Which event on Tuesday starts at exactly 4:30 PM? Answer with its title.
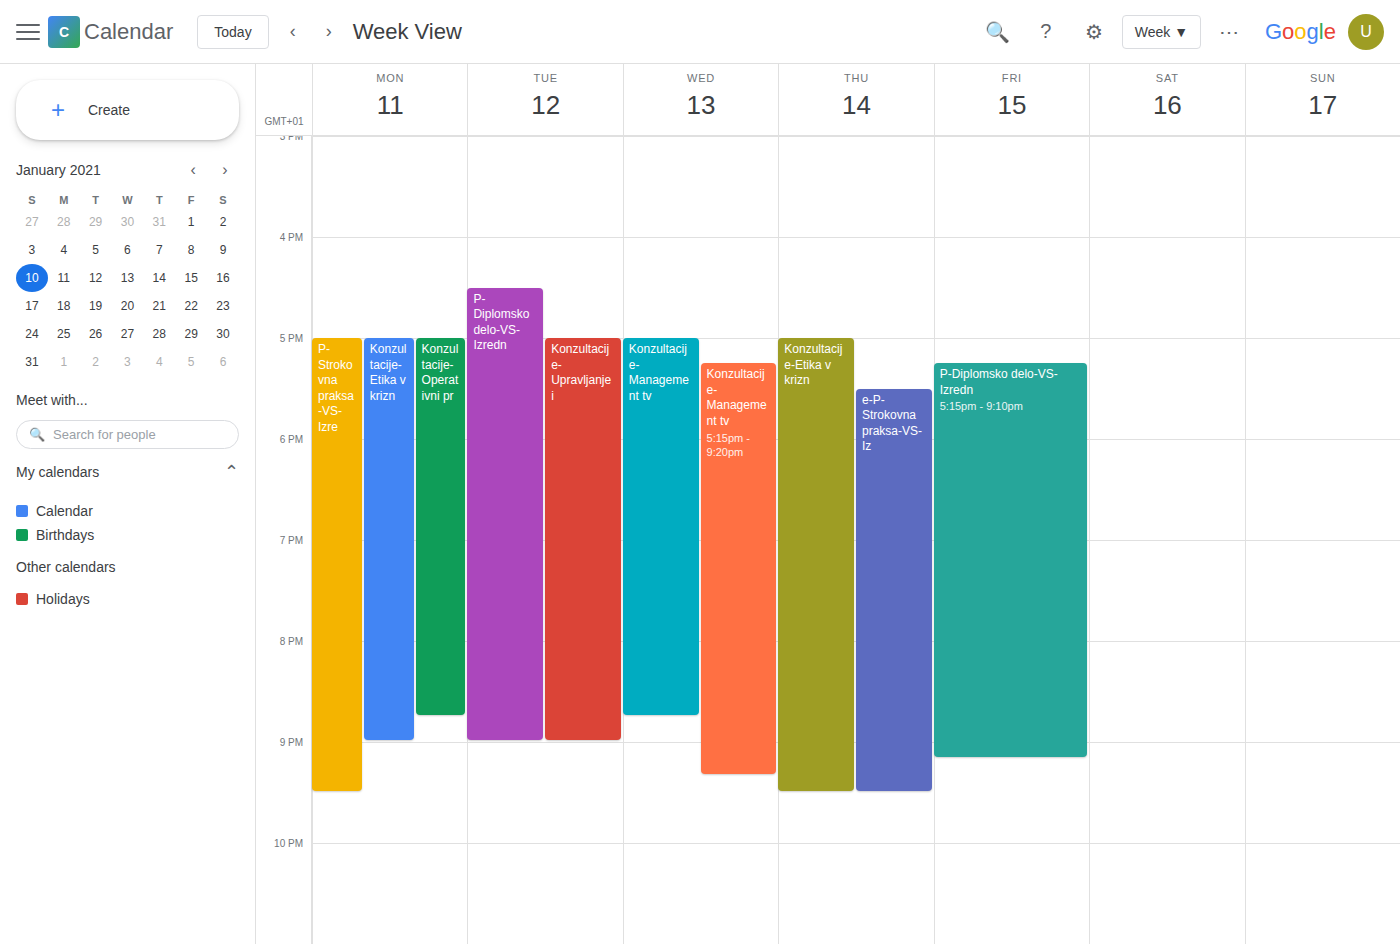
"P-Diplomsko delo-VS-Izredn"